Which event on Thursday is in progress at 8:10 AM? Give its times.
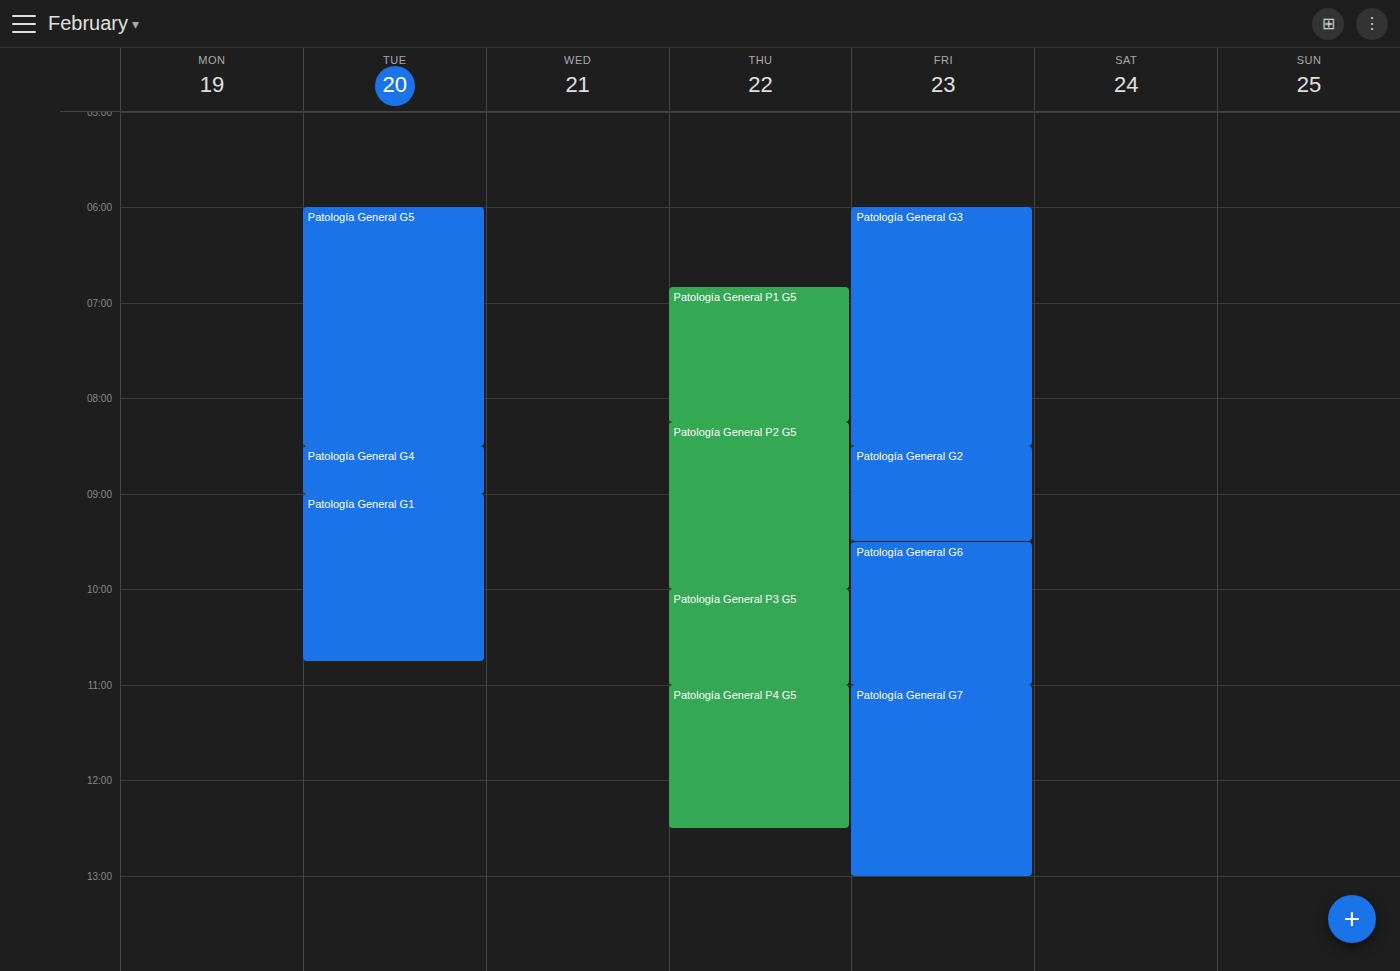
"Patología General P1 G5", 6:50 AM to 8:15 AM